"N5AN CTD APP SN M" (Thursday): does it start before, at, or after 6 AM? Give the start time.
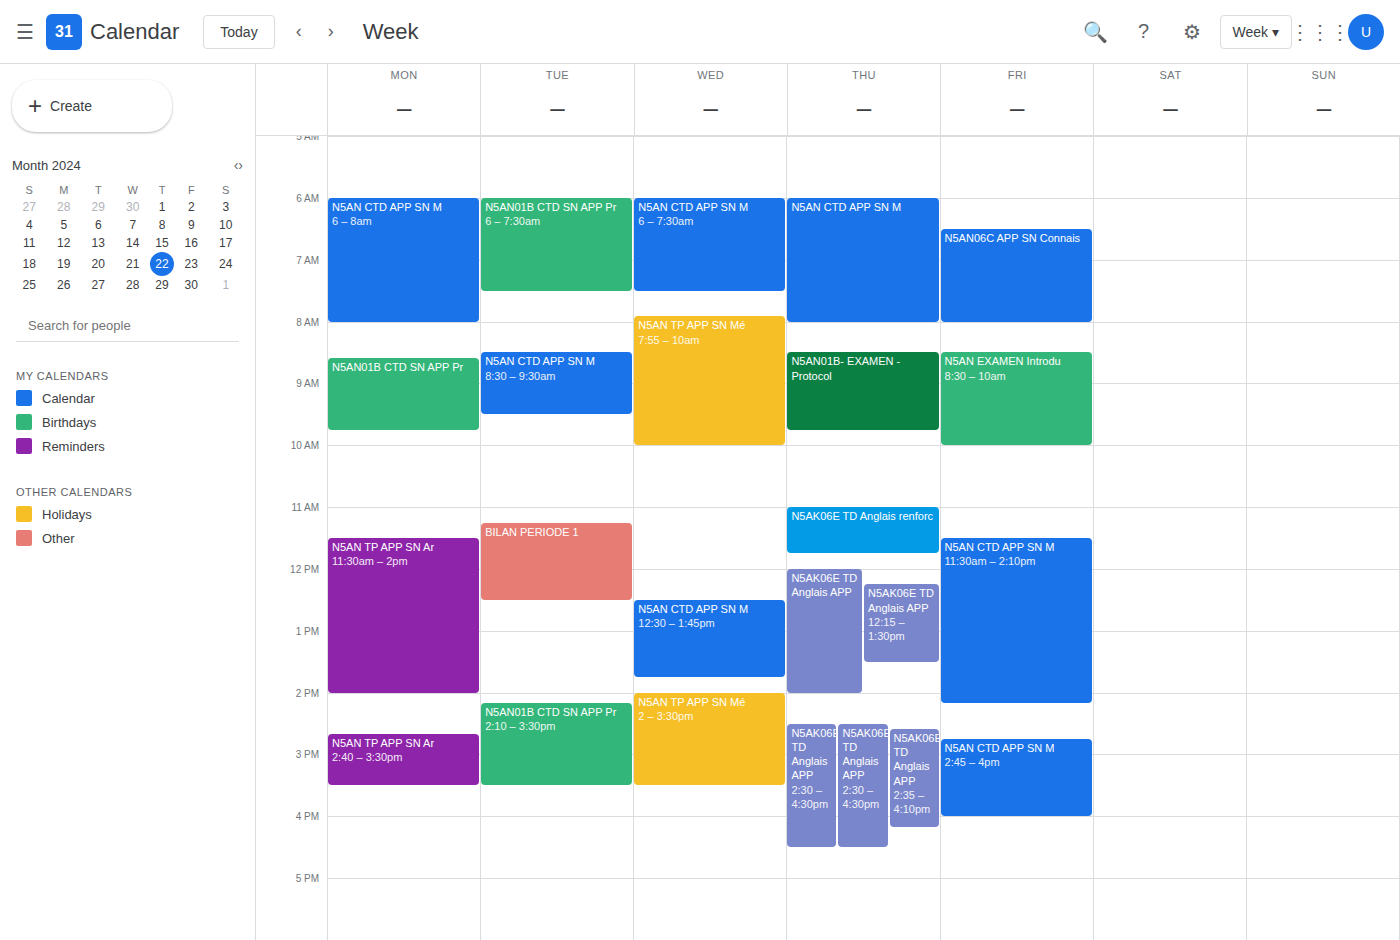
6:00 AM -- exactly at 6 AM, on the 6 AM line.